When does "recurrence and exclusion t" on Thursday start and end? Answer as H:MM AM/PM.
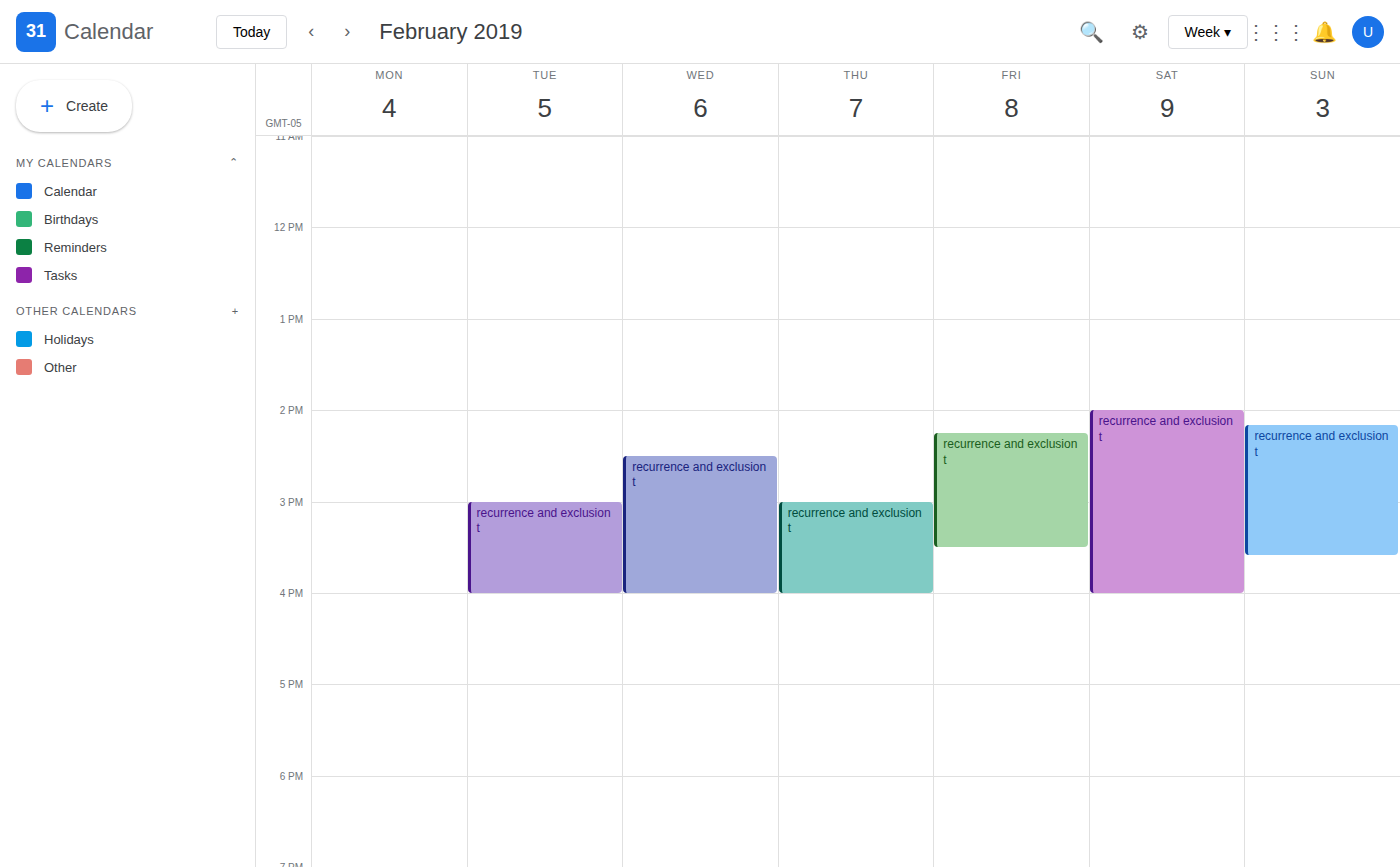
3:00 PM to 4:00 PM